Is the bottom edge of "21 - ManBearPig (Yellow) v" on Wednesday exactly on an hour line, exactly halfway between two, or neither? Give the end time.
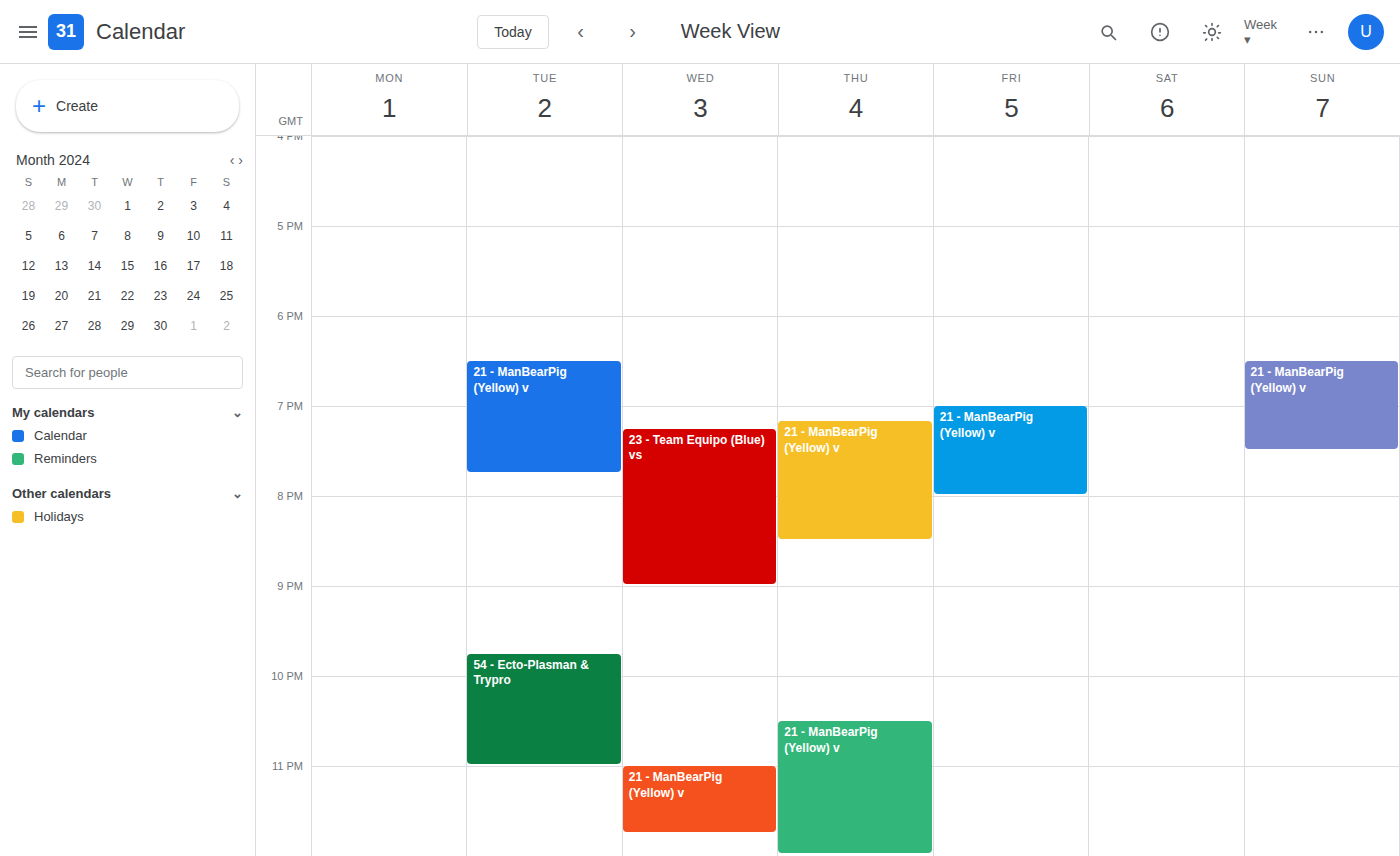
11:45 PM -- neither: three quarters of the way from the 11 PM line to the 12 AM line.